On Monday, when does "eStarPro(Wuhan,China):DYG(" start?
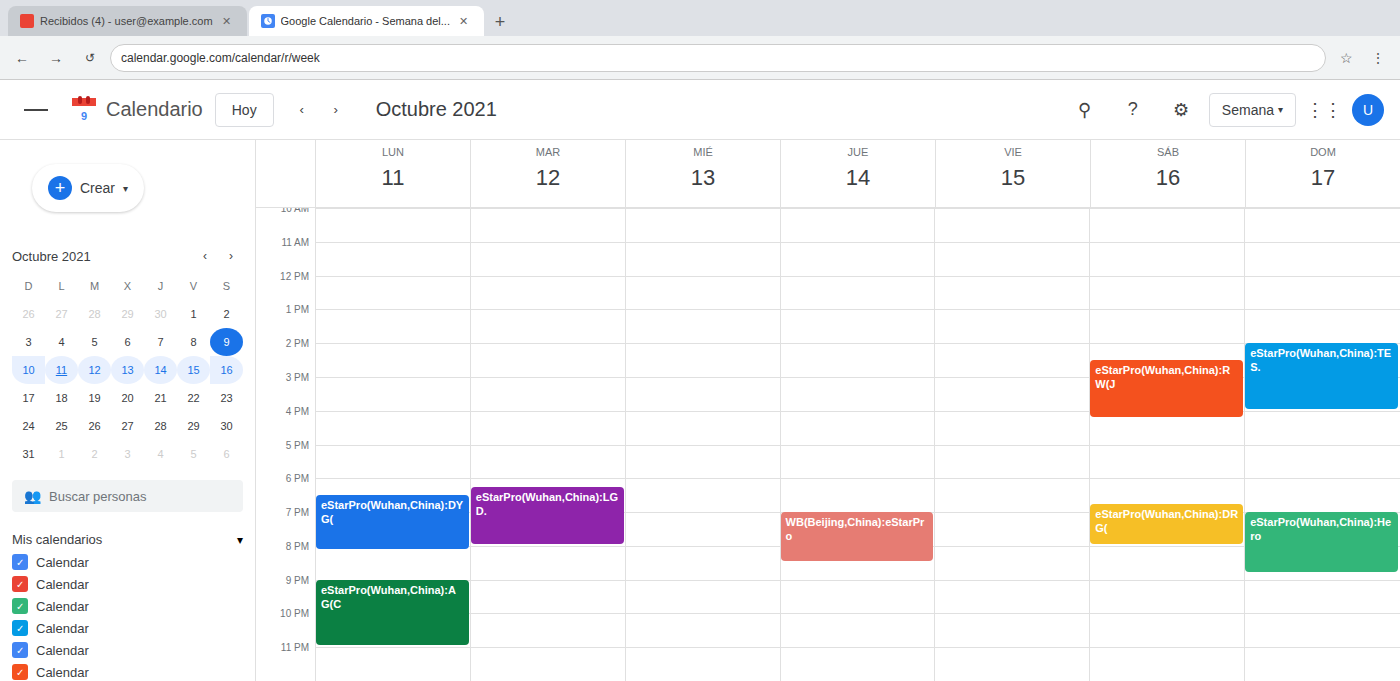
6:30 PM